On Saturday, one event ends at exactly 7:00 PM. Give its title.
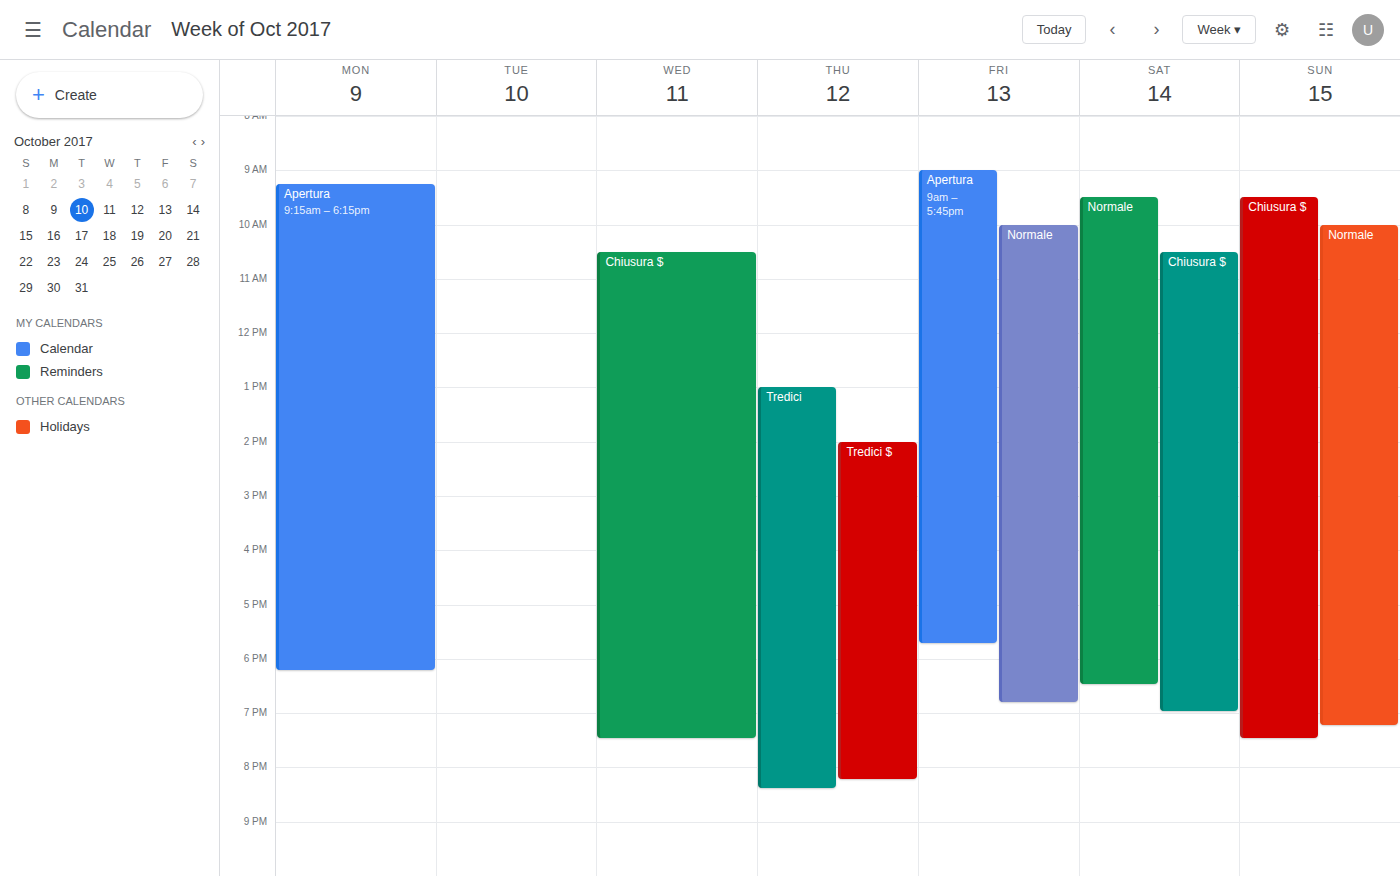
"Chiusura $"